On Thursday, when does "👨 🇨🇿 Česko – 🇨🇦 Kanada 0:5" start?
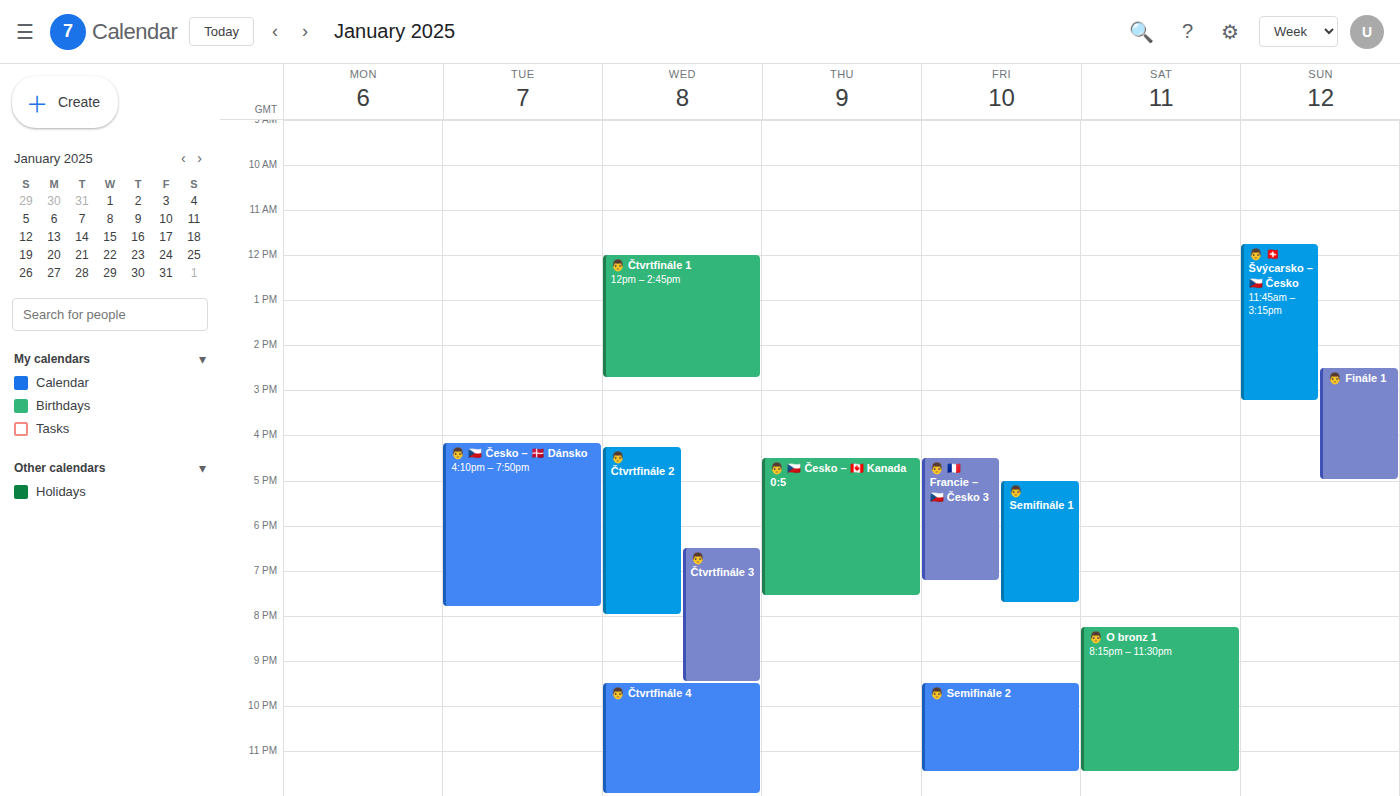
4:30 PM